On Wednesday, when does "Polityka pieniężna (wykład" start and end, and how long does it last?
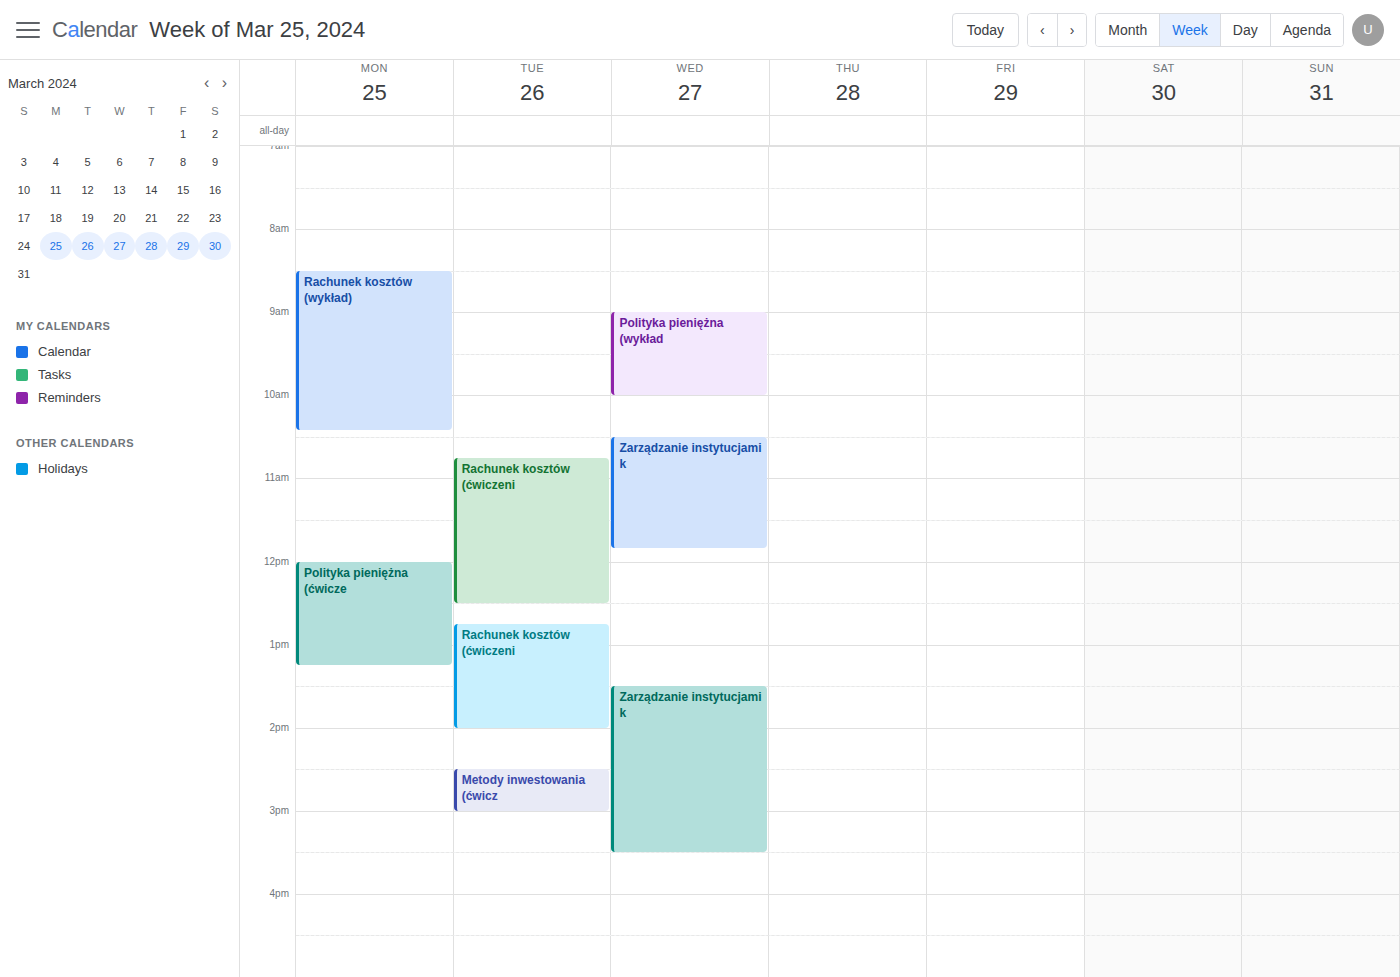
9:00 AM to 10:00 AM, 1 hour